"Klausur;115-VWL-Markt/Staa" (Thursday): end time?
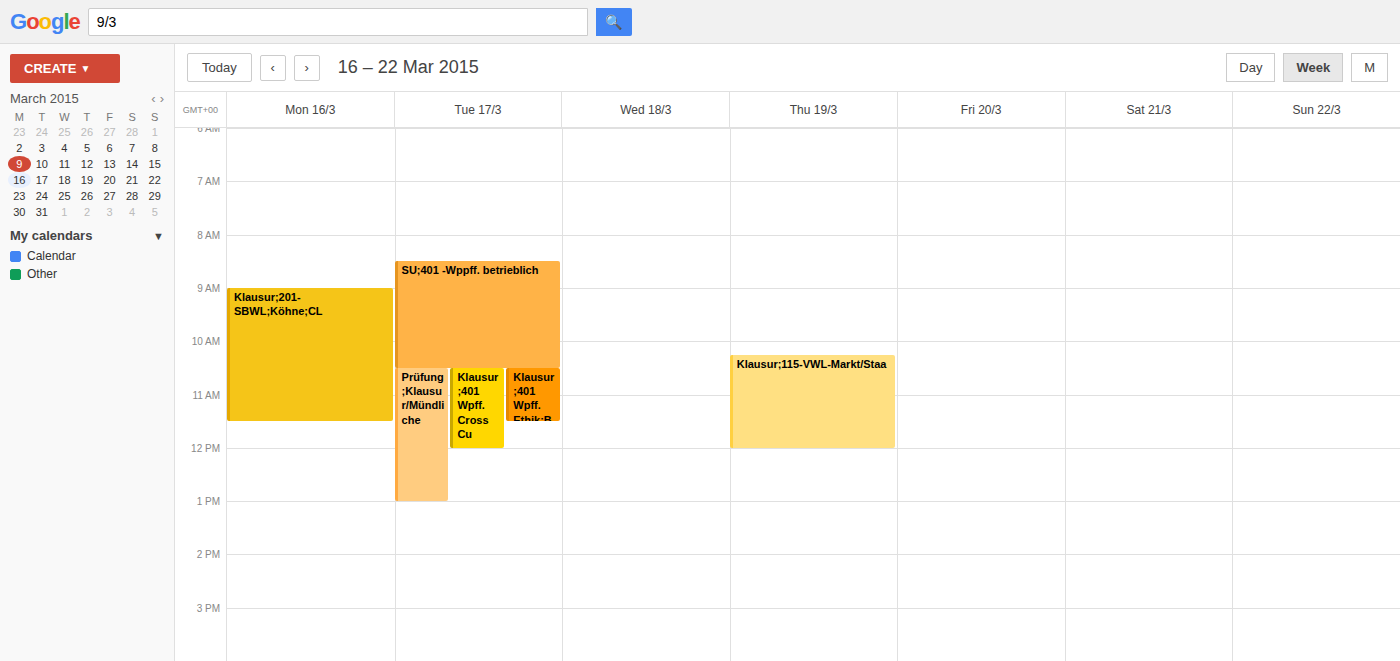
12:00 PM